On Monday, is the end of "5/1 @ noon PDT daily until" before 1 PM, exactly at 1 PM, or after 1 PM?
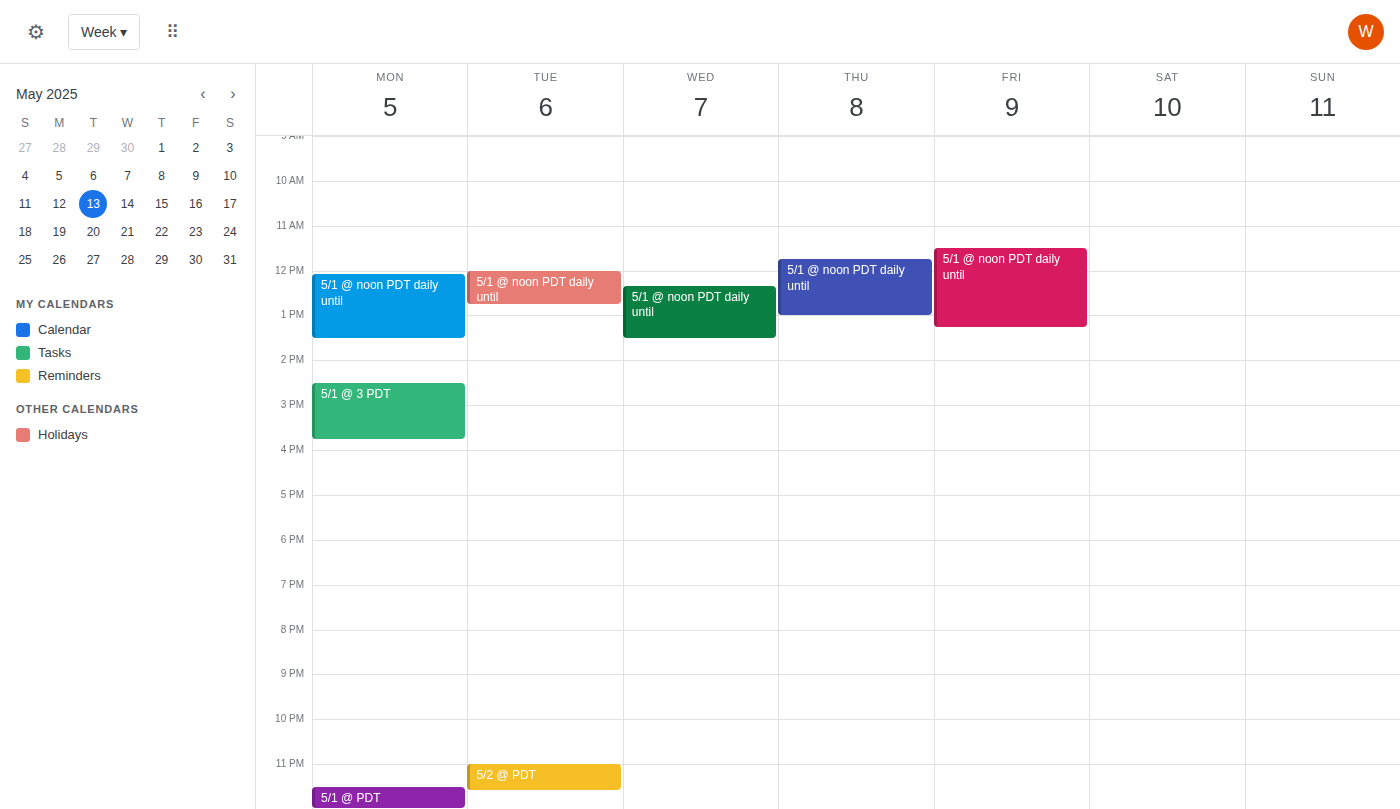
1:30 PM -- after 1 PM, 30 minutes below the 1 PM line.